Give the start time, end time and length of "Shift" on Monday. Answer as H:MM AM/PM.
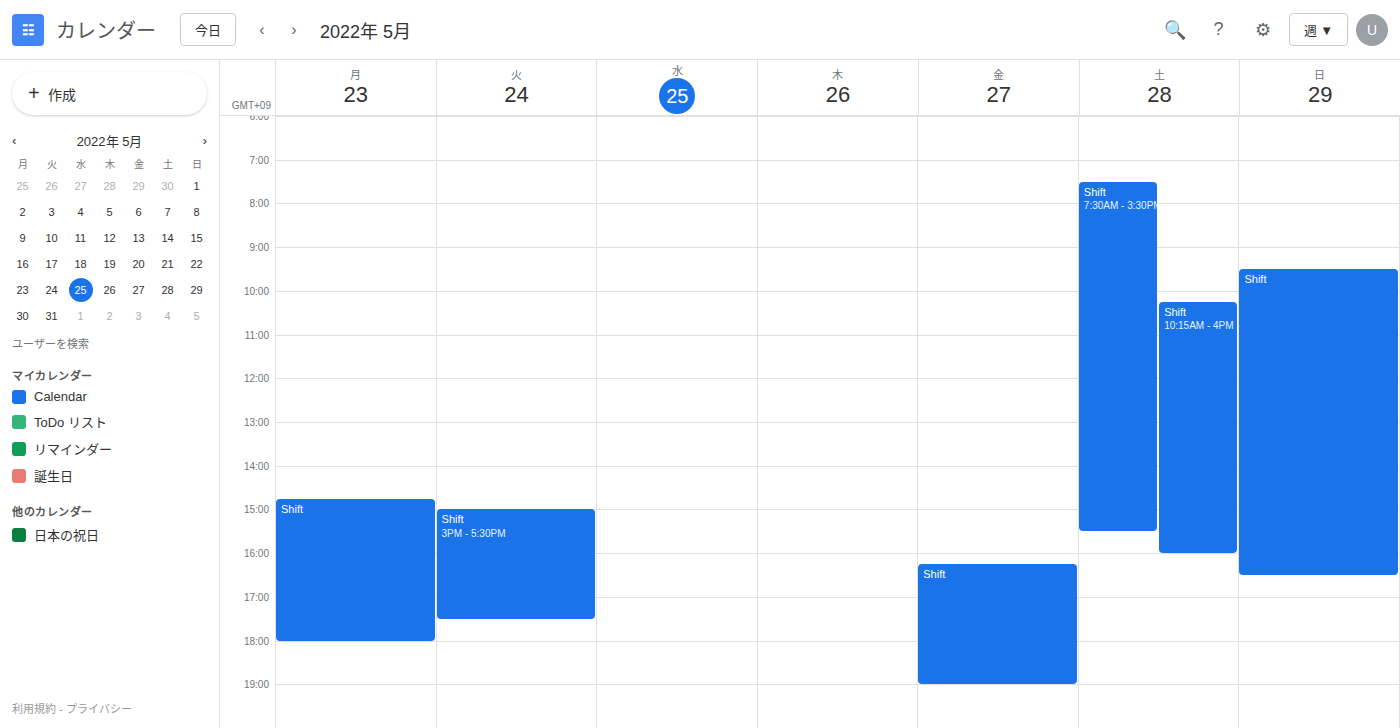
2:45 PM to 6:00 PM, 3 hours 15 minutes